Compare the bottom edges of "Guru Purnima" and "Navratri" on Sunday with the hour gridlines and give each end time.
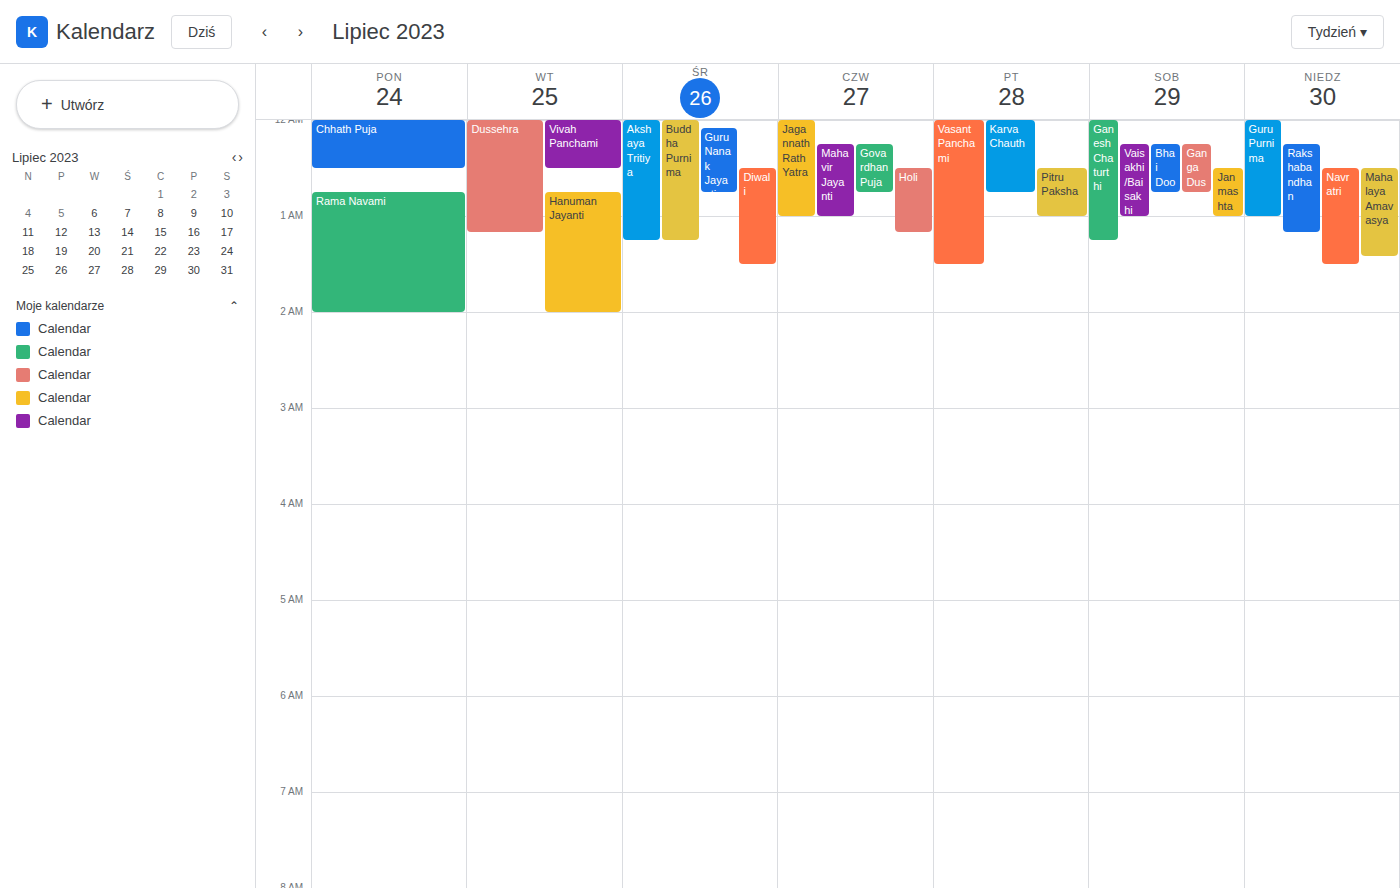
"Guru Purnima": 1:00 AM, exactly on the 1 AM line. "Navratri": 1:30 AM, halfway between the 1 AM and 2 AM lines.